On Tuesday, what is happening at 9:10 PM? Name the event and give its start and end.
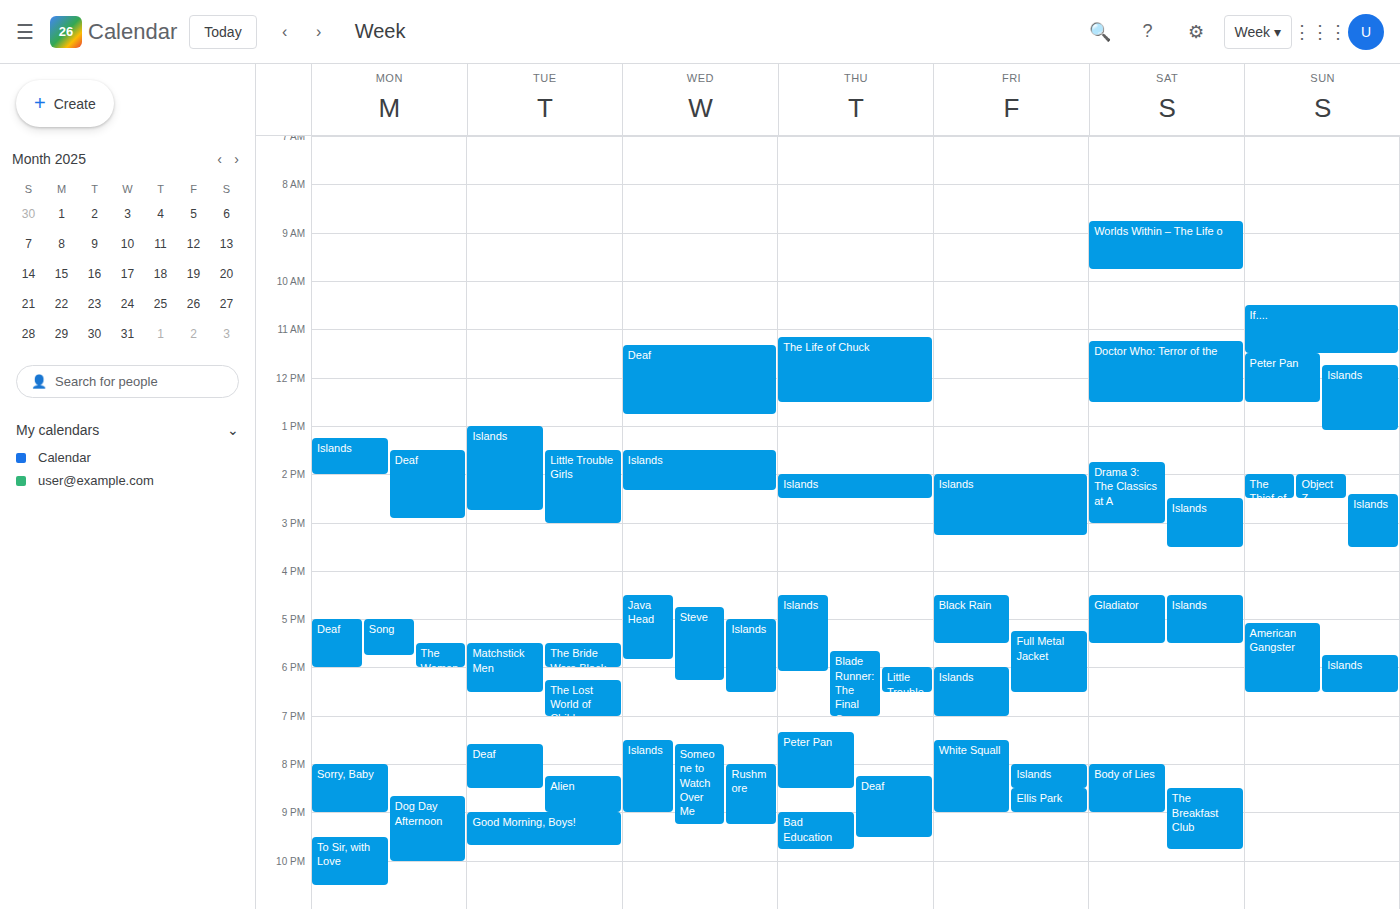
"Good Morning, Boys!", 9:00 PM to 9:40 PM